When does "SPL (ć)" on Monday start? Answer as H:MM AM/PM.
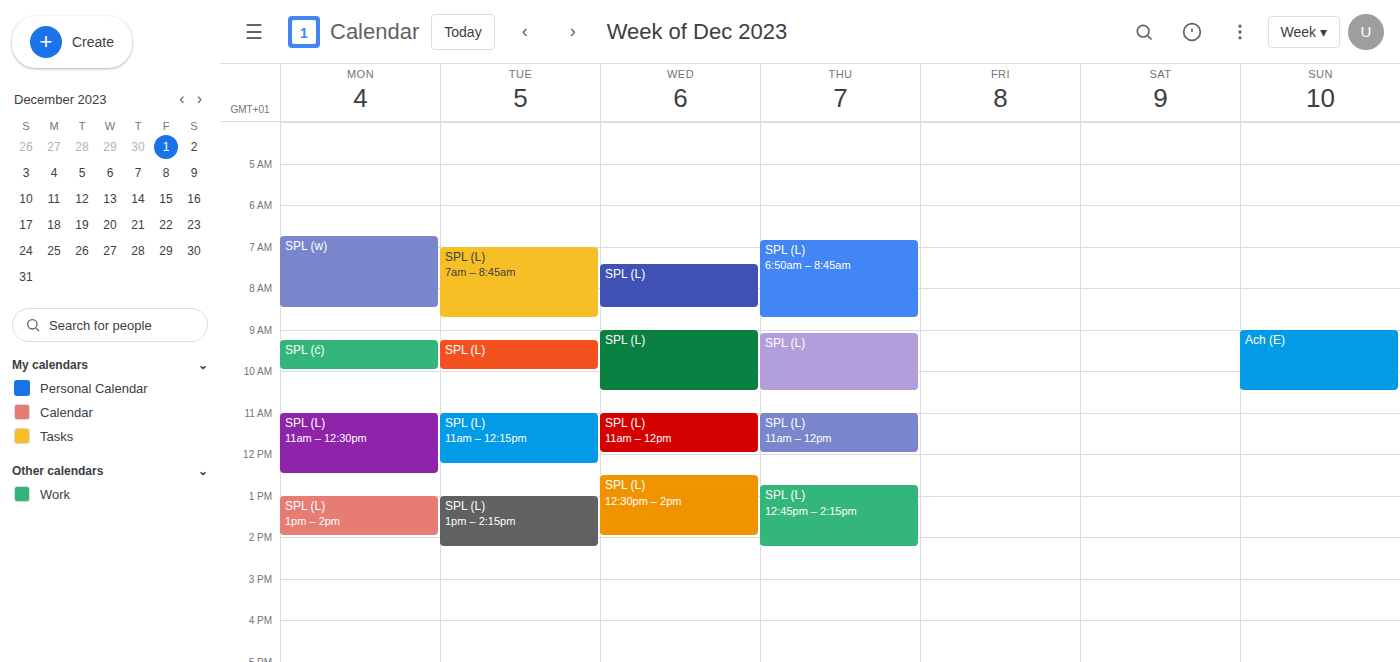
9:15 AM